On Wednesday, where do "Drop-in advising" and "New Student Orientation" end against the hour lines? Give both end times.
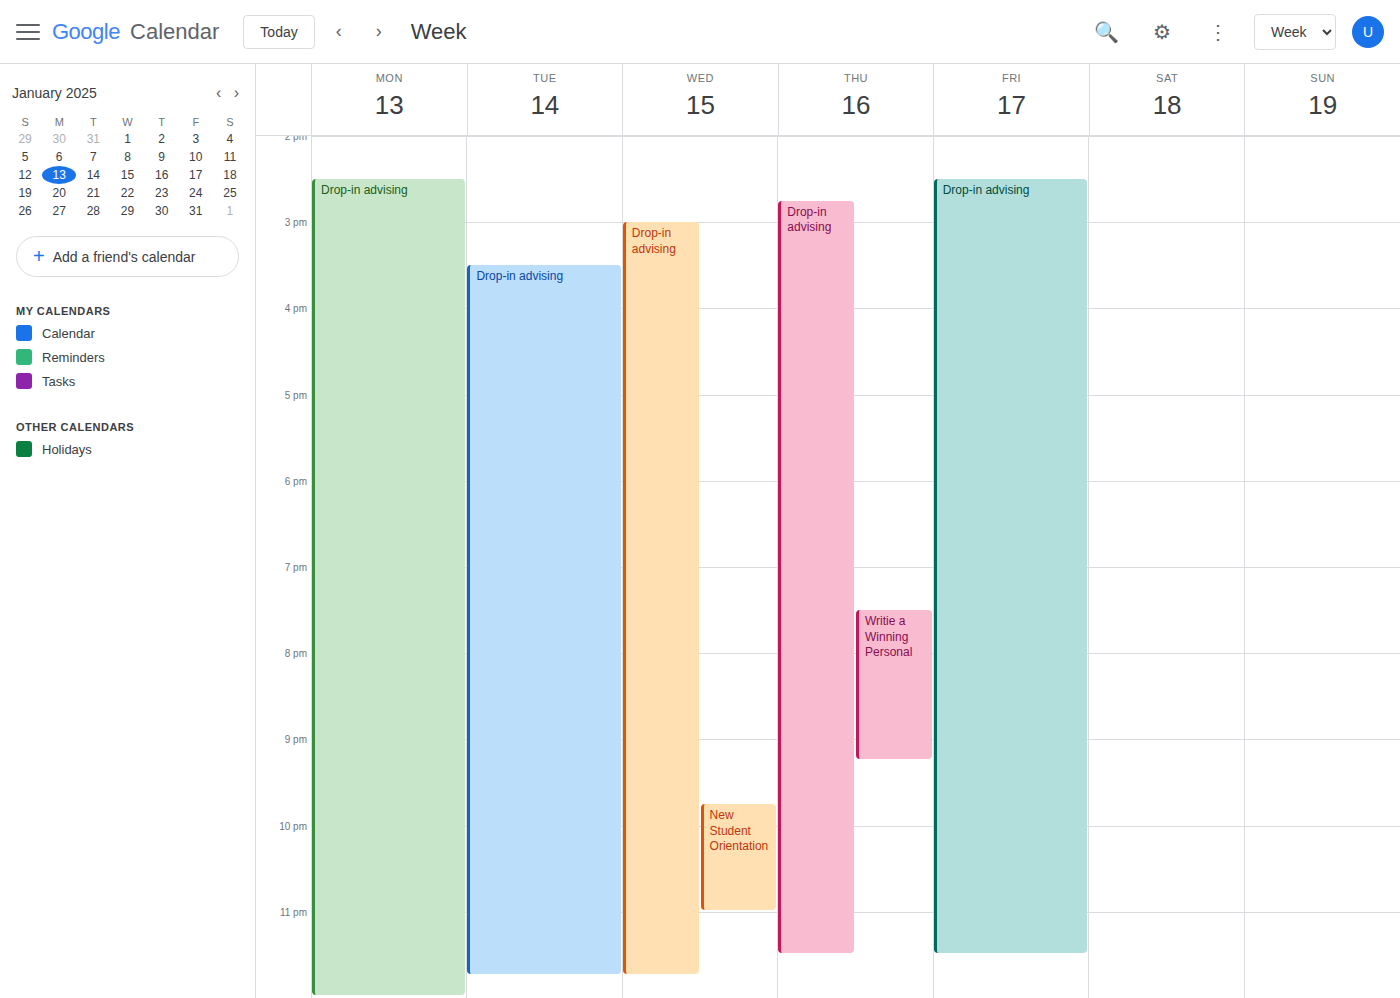
"Drop-in advising": 11:45 PM, neither: three quarters of the way from the 11 PM line to the 12 AM line. "New Student Orientation": 11:00 PM, exactly on the 11 PM line.